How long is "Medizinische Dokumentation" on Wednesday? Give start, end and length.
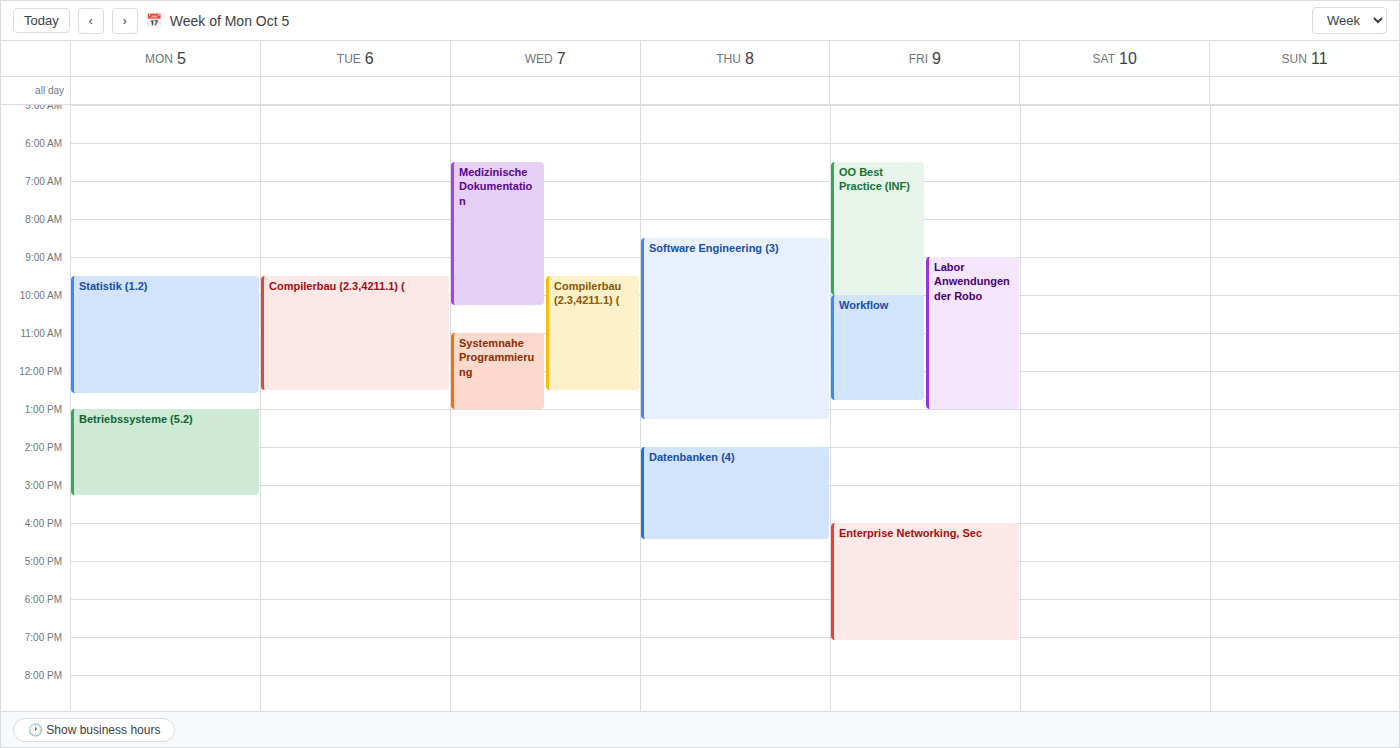
06:30 to 10:15, 3 hours 45 minutes